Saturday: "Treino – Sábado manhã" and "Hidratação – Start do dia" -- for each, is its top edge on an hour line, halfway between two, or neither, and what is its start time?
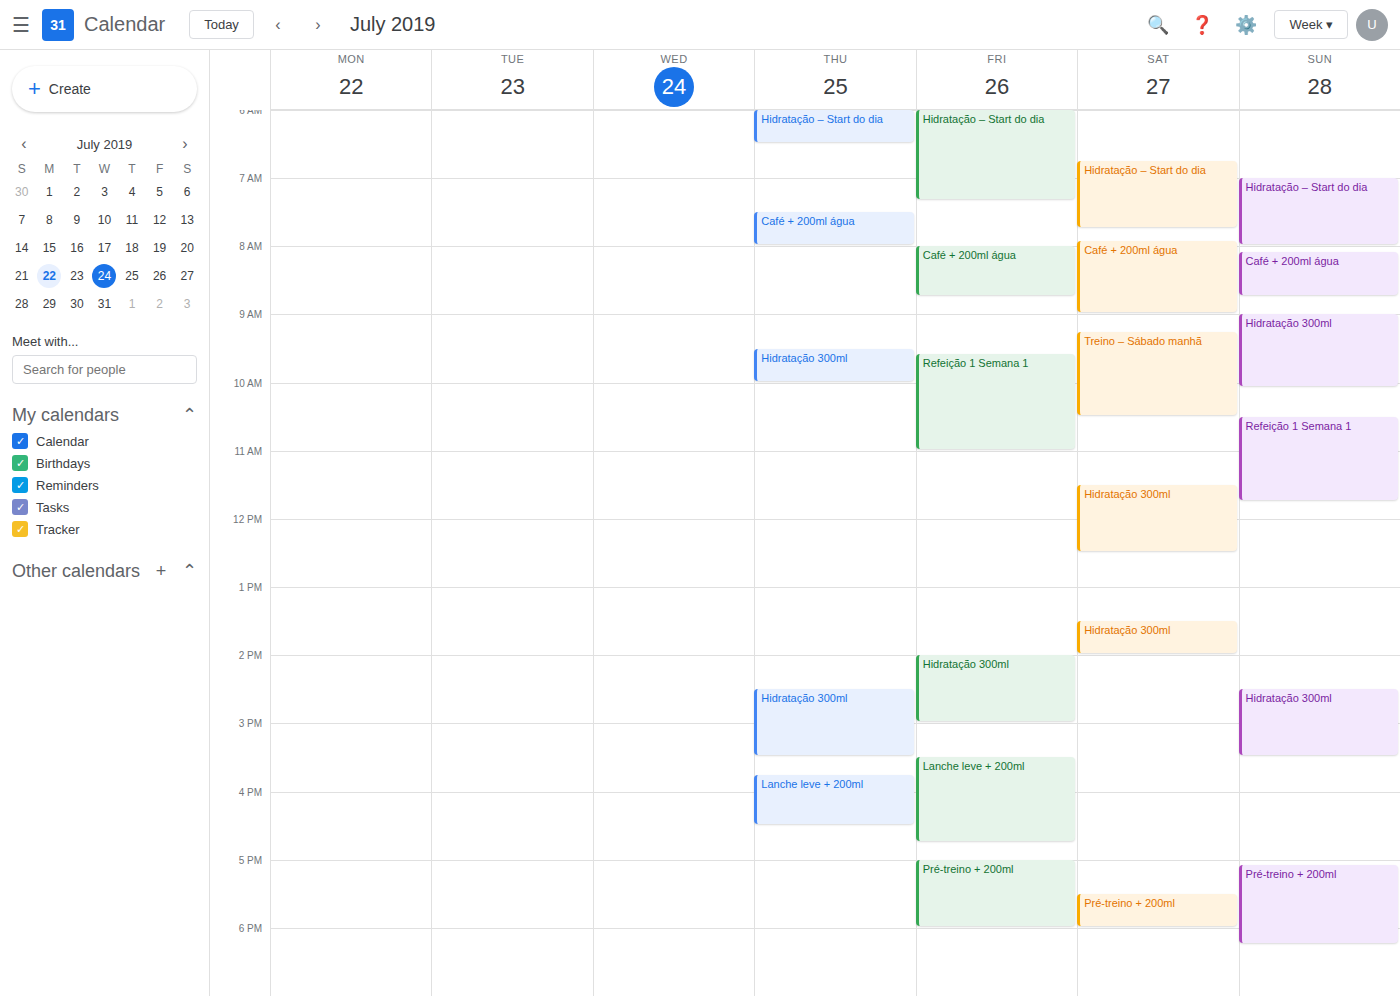
"Treino – Sábado manhã": 9:15 AM, neither: a quarter of the way from the 9 AM line to the 10 AM line. "Hidratação – Start do dia": 6:45 AM, neither: three quarters of the way from the 6 AM line to the 7 AM line.